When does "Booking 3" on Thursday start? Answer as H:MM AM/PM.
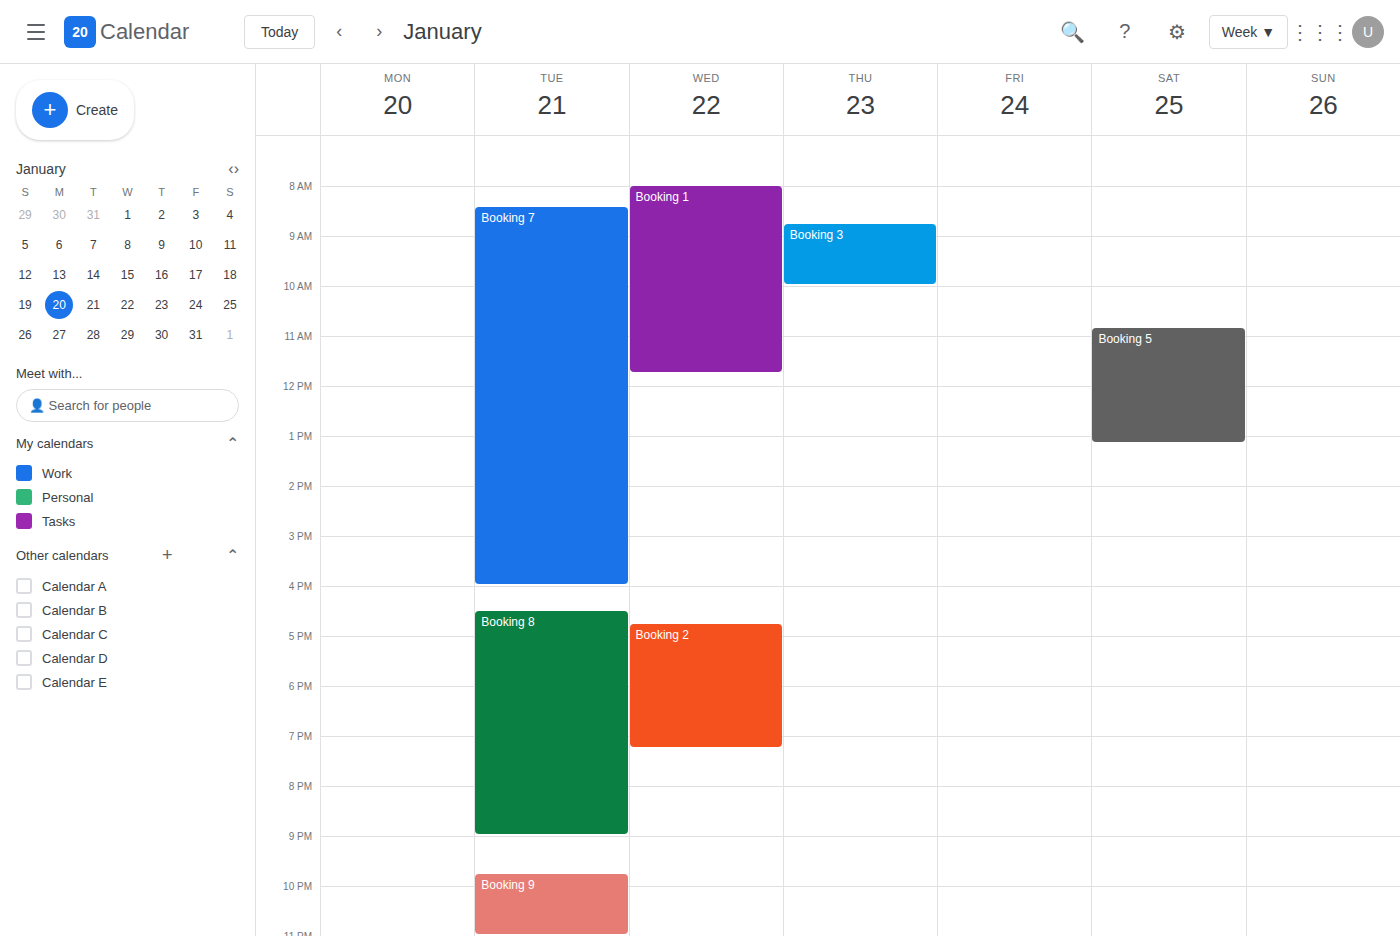
8:45 AM